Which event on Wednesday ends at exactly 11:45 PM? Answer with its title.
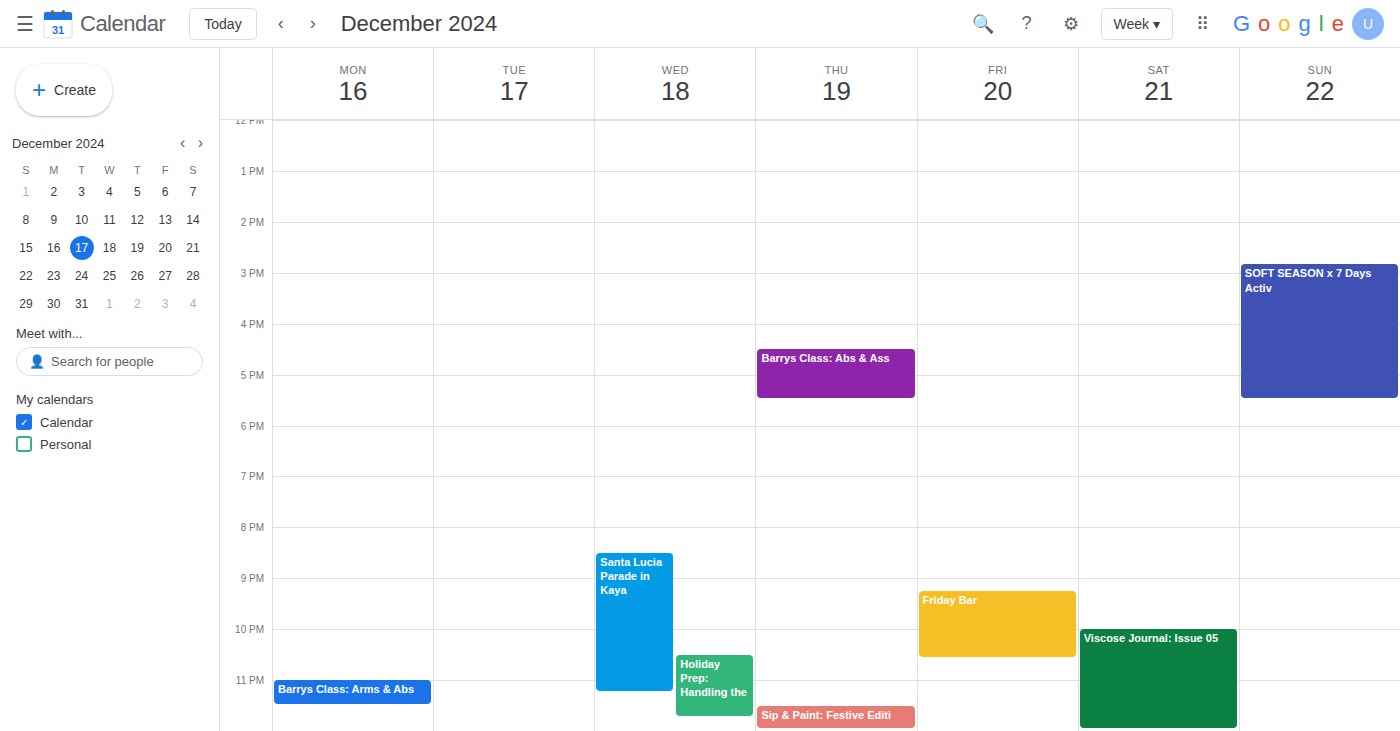
"Holiday Prep: Handling the"